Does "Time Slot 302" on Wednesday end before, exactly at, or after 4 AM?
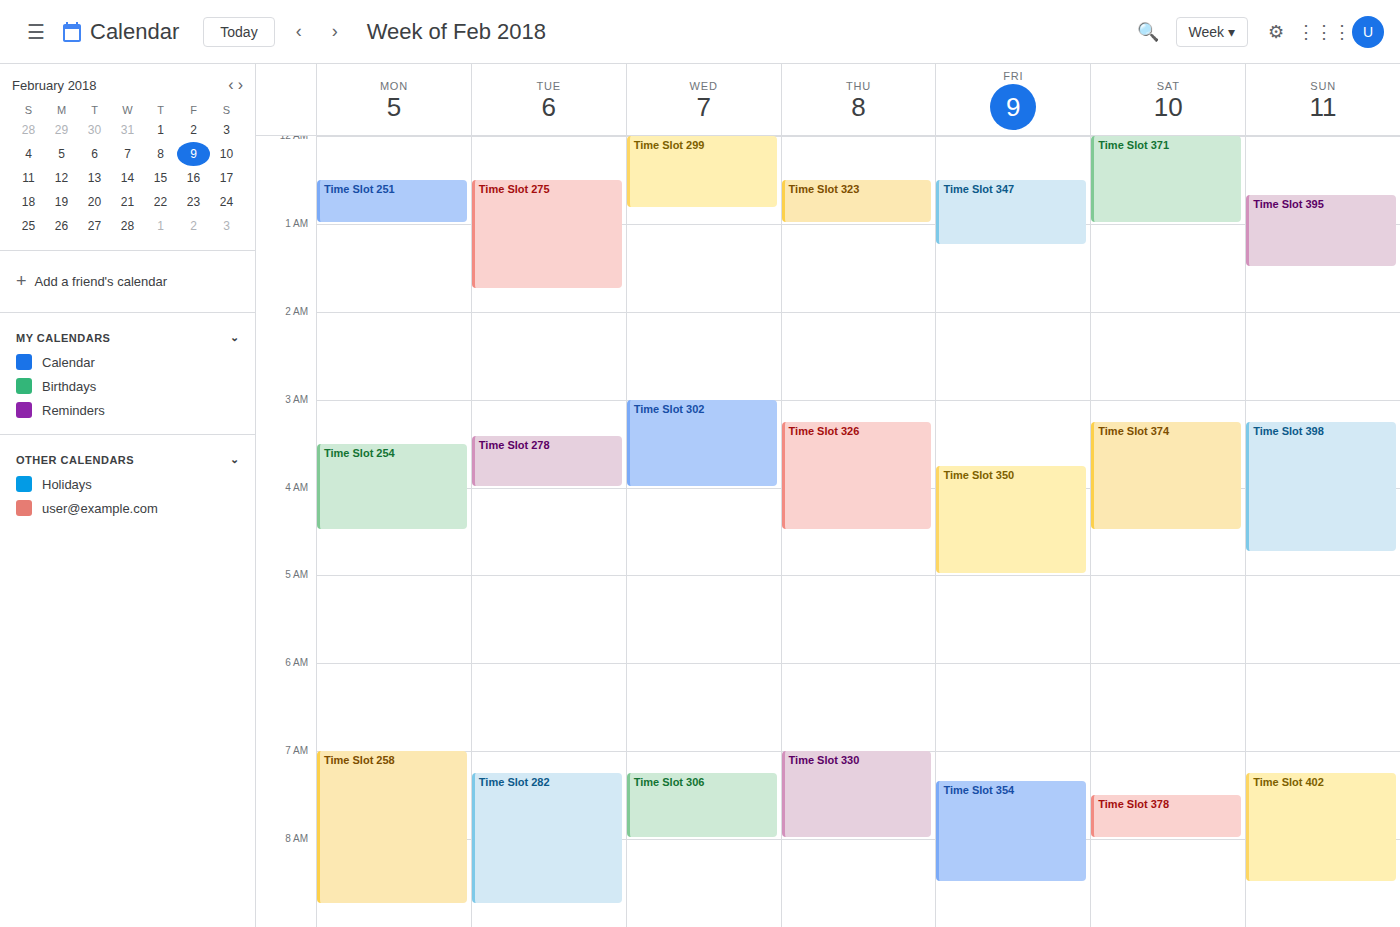
4:00 AM -- exactly at 4 AM, on the 4 AM line.